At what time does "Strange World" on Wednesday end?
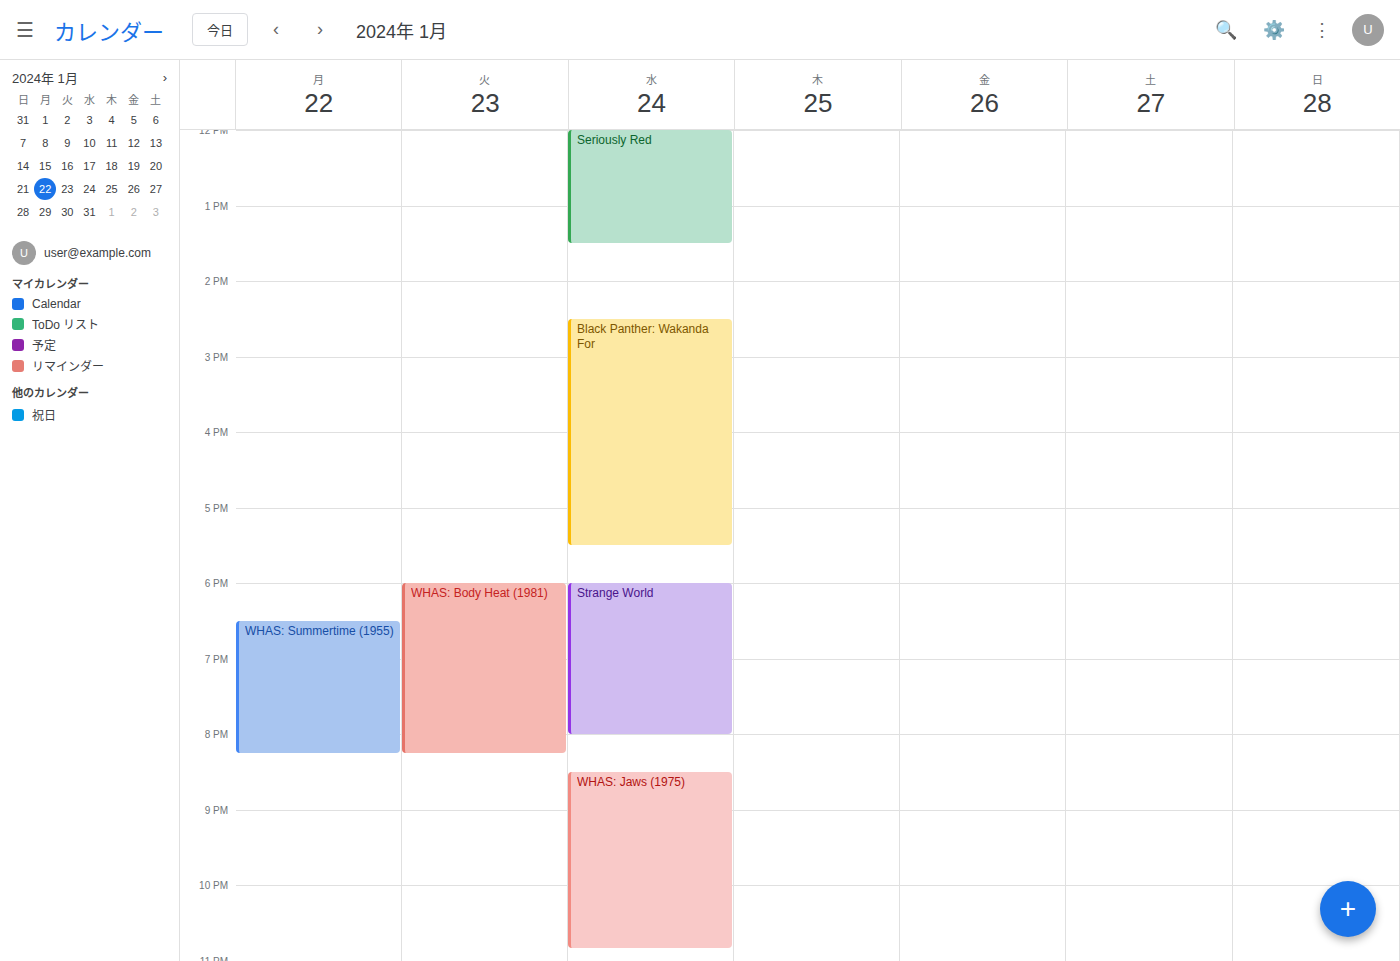
20:00